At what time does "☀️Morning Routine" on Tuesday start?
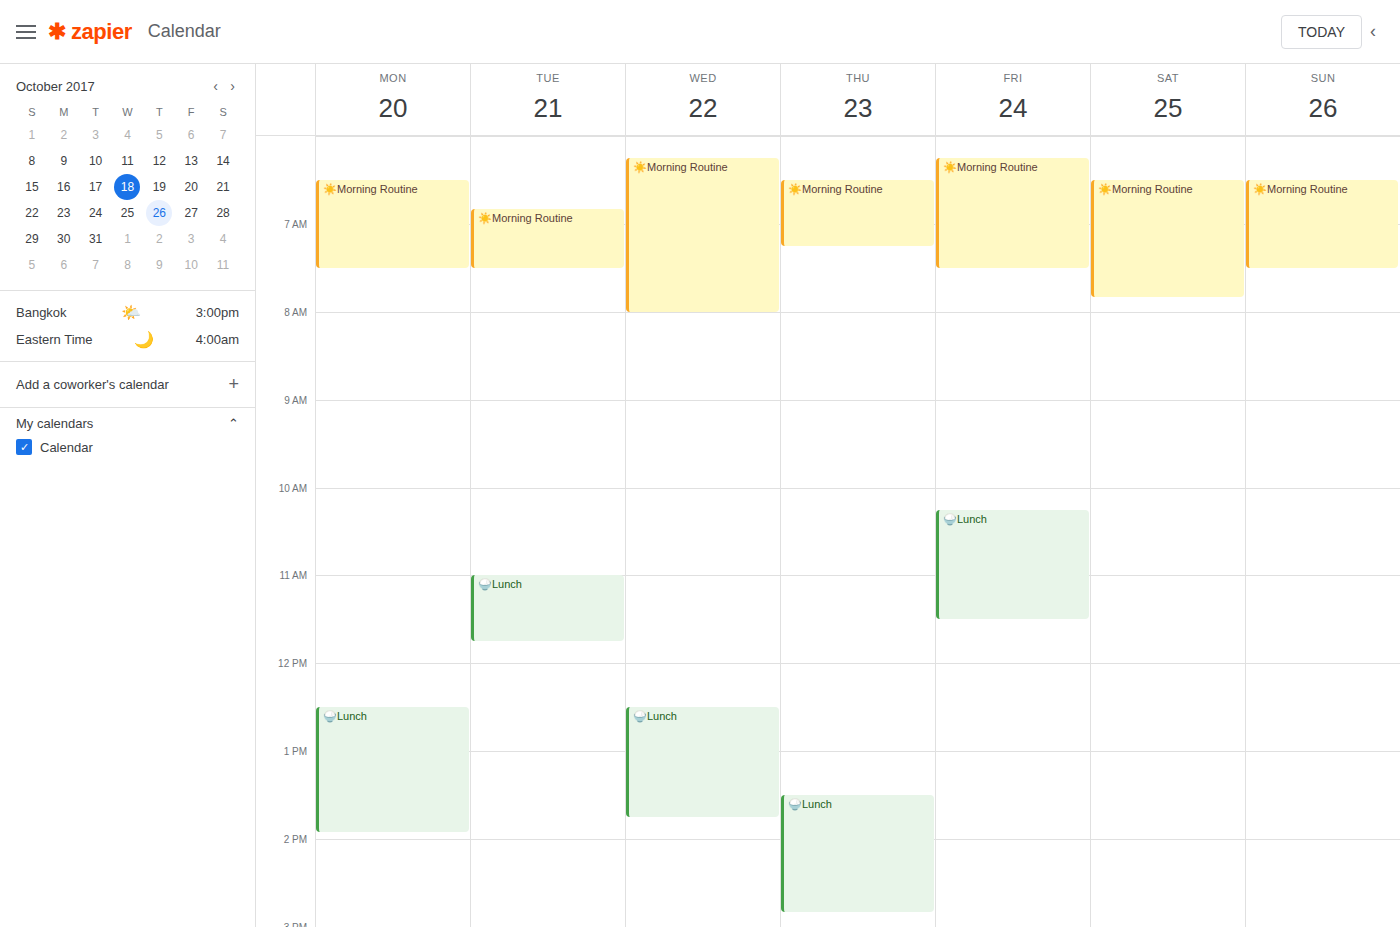
6:50 AM